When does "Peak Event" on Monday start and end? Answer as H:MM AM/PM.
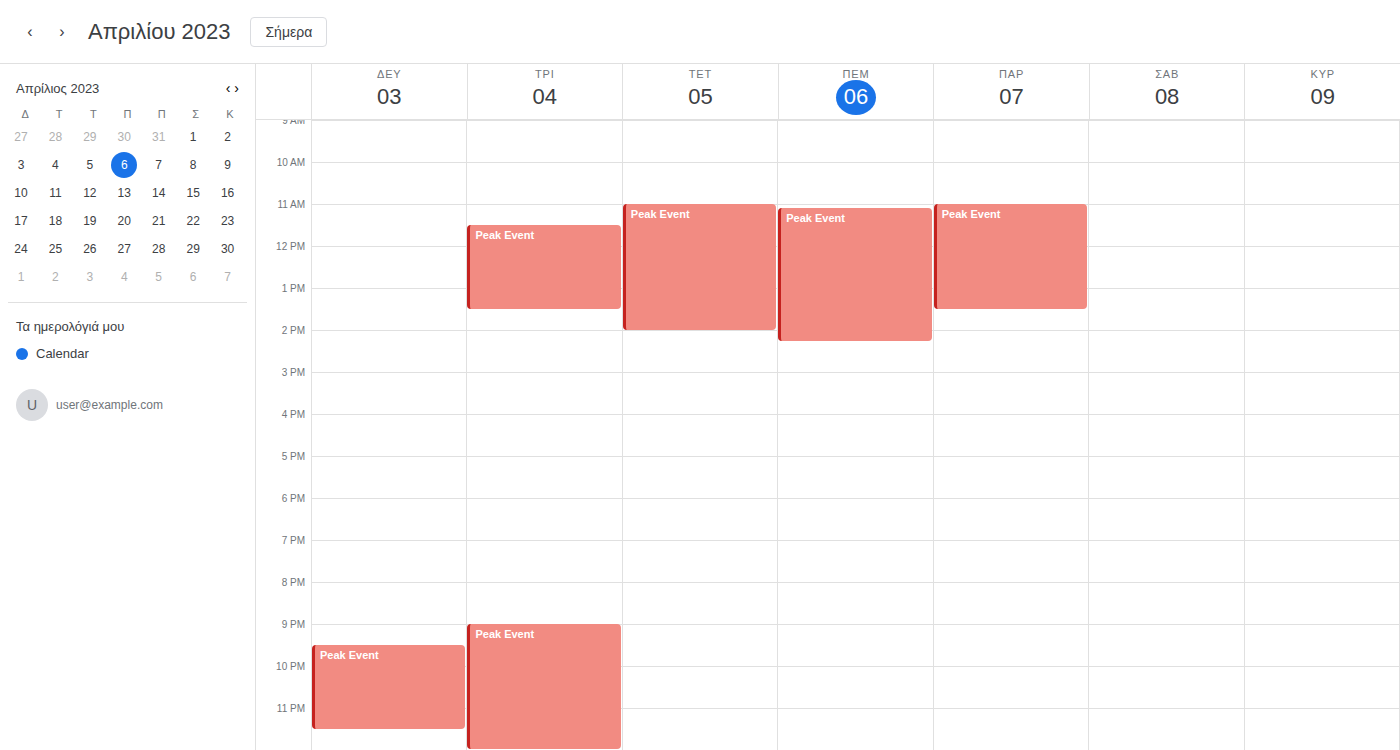
9:30 PM to 11:30 PM